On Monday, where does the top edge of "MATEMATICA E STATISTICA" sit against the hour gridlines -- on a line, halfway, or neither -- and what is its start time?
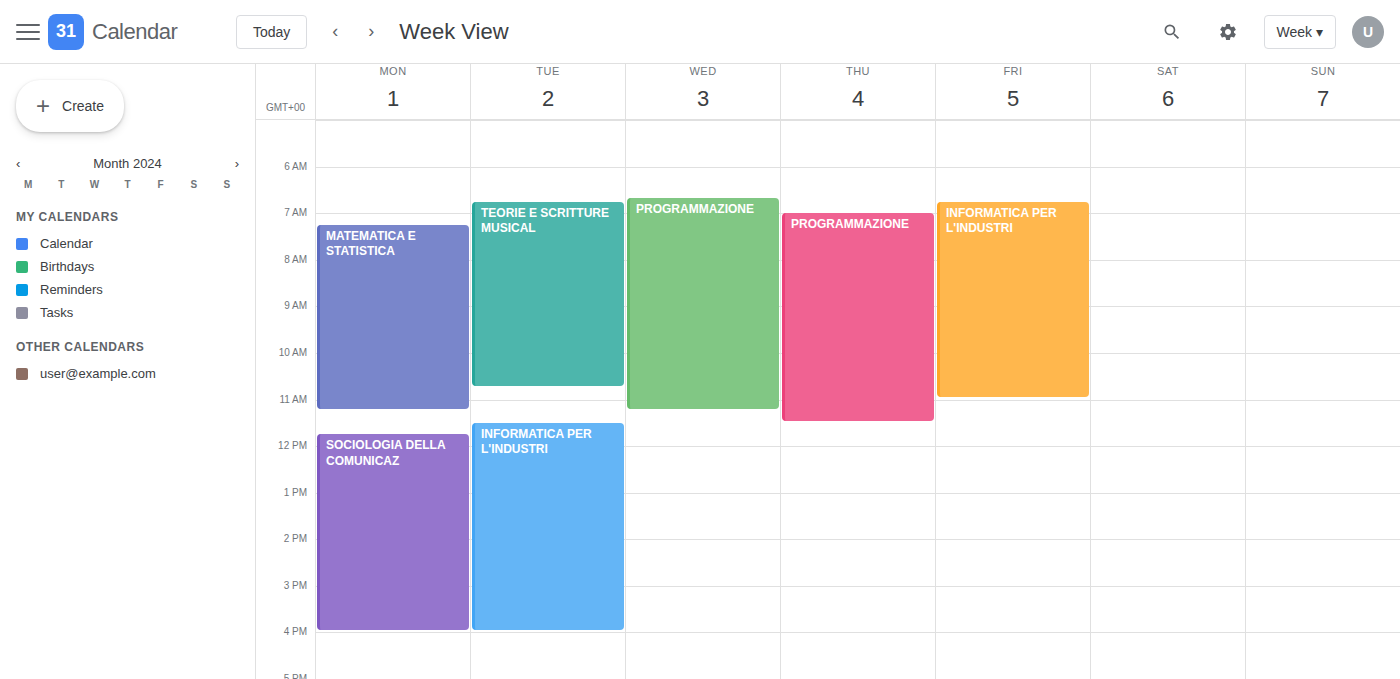
7:15 AM -- neither: a quarter of the way from the 7 AM line to the 8 AM line.